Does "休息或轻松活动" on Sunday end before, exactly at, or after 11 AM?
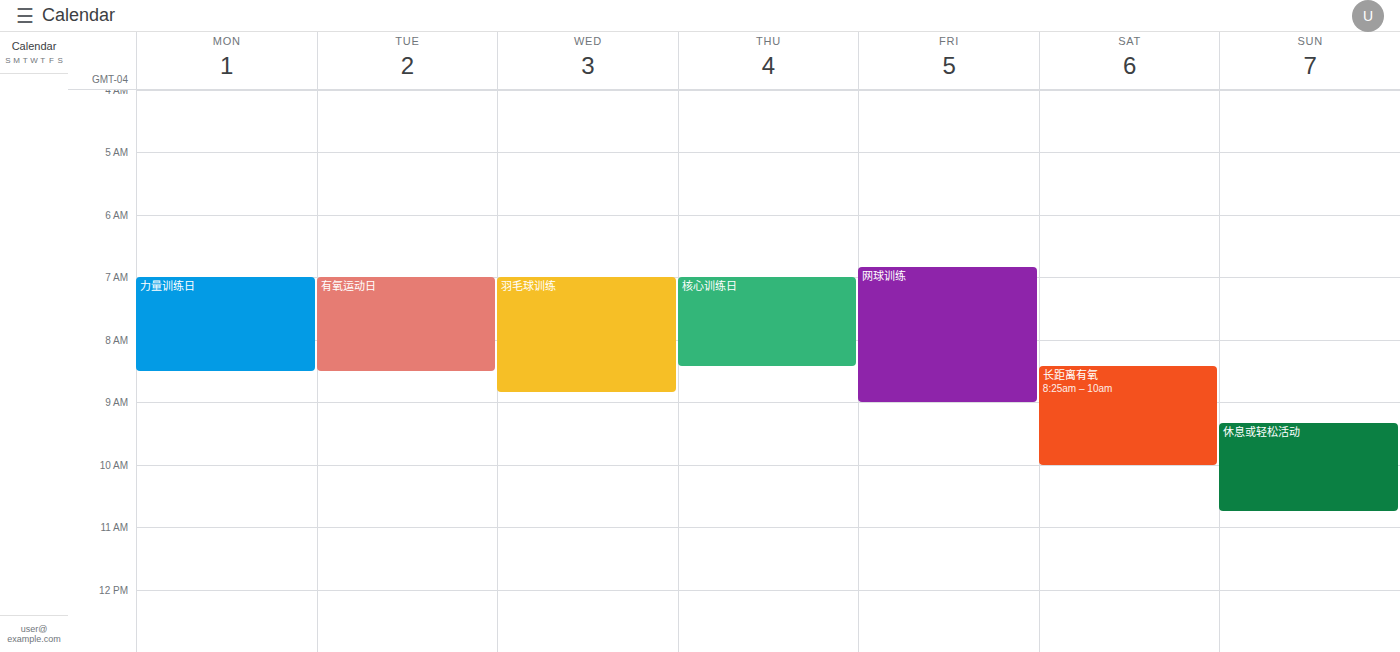
10:45 AM -- before 11 AM, 15 minutes above the 11 AM line.